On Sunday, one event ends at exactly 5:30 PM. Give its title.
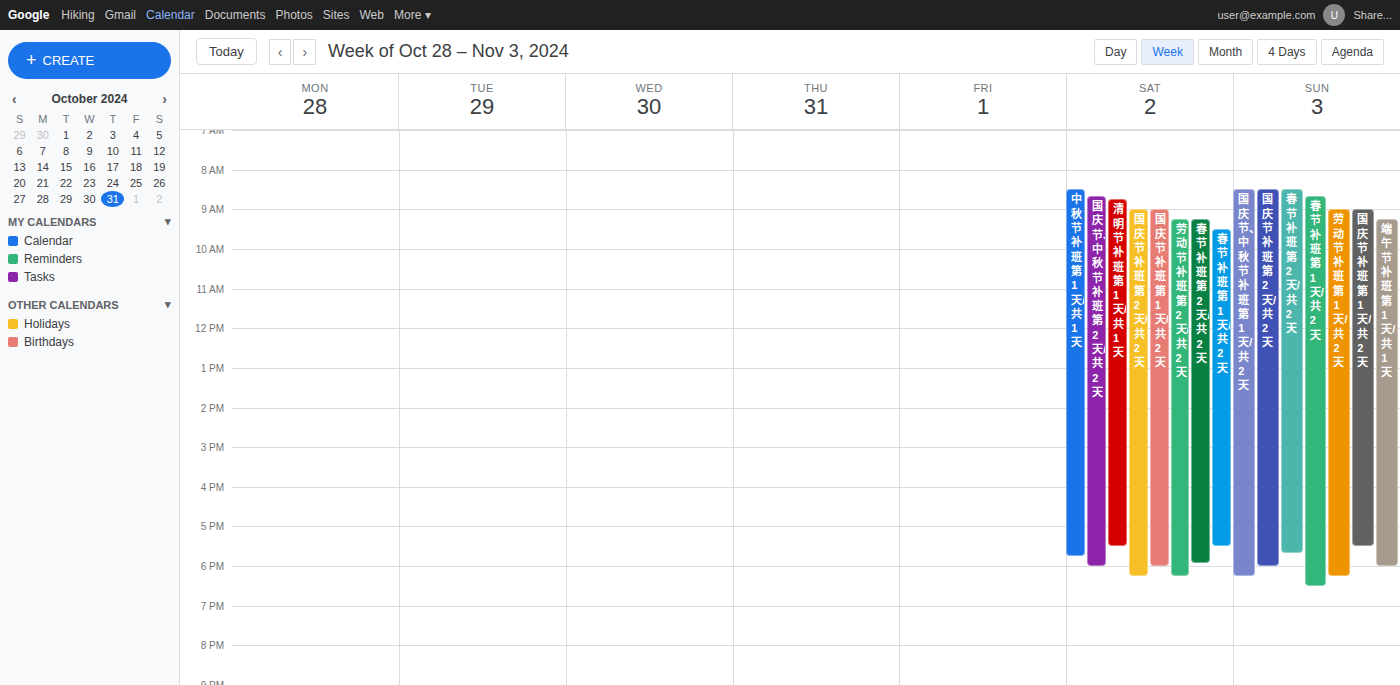
"国庆节 补班 第1天/共2天"